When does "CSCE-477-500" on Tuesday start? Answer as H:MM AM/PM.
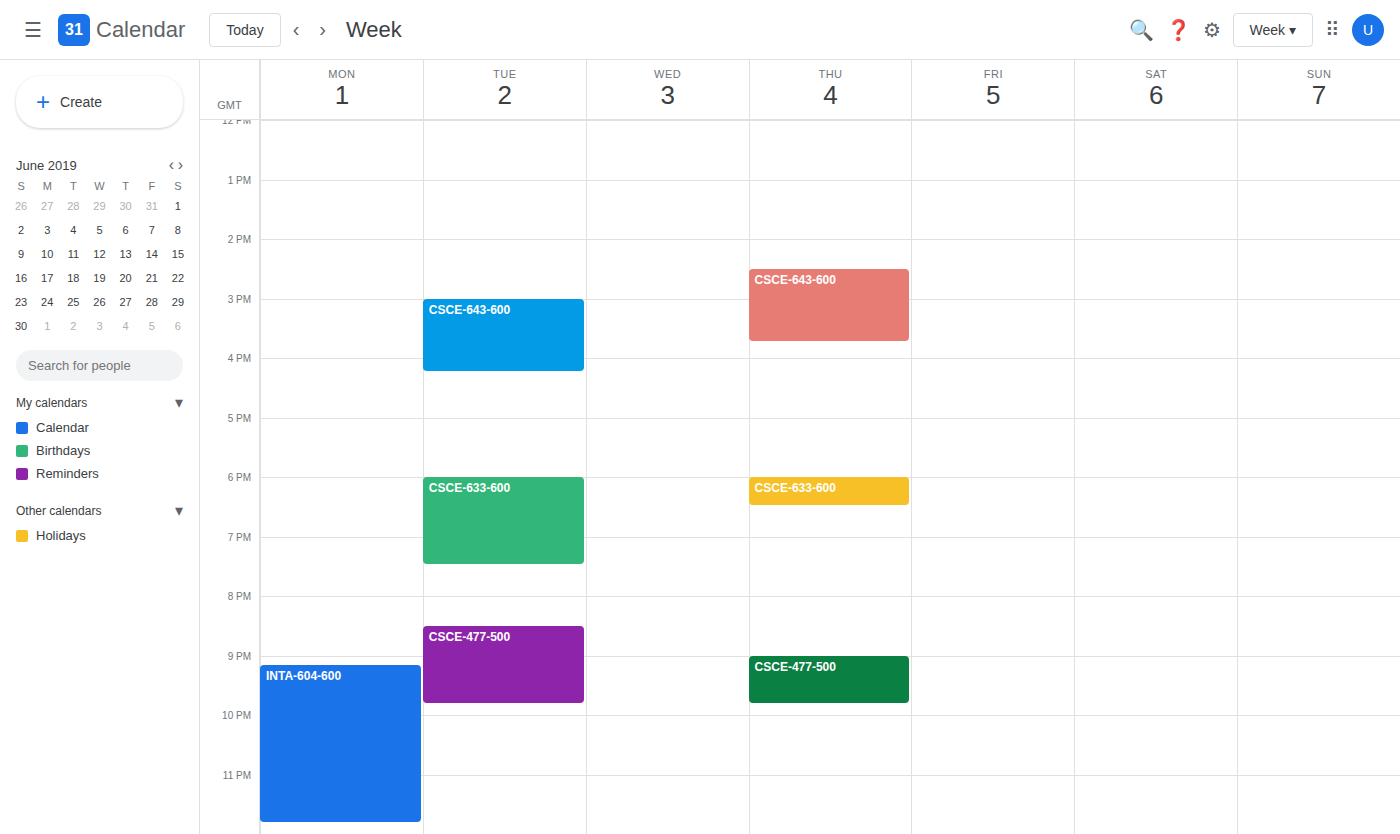
8:30 PM